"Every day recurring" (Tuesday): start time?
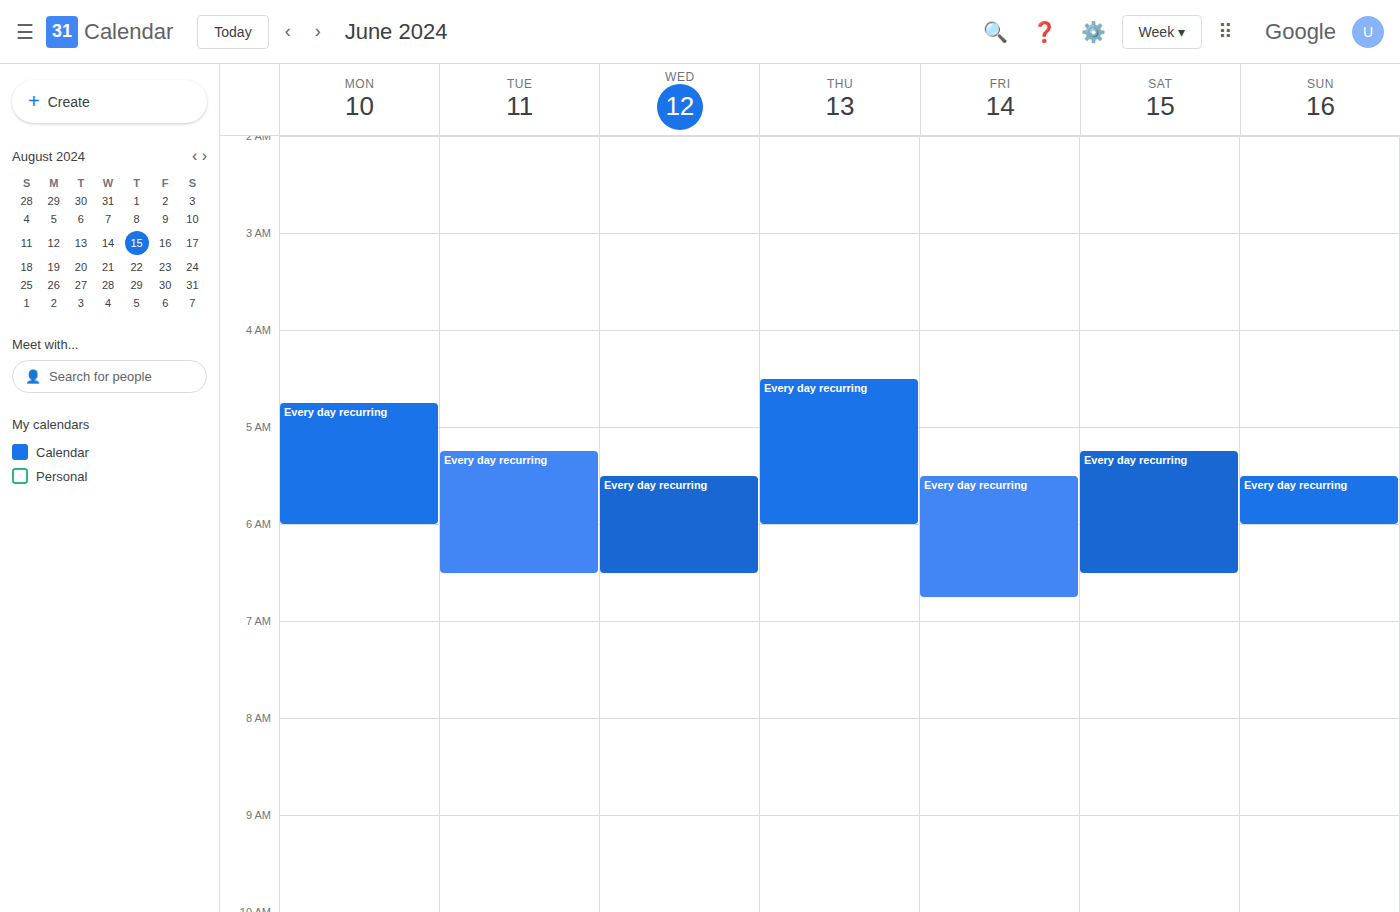
5:15 AM